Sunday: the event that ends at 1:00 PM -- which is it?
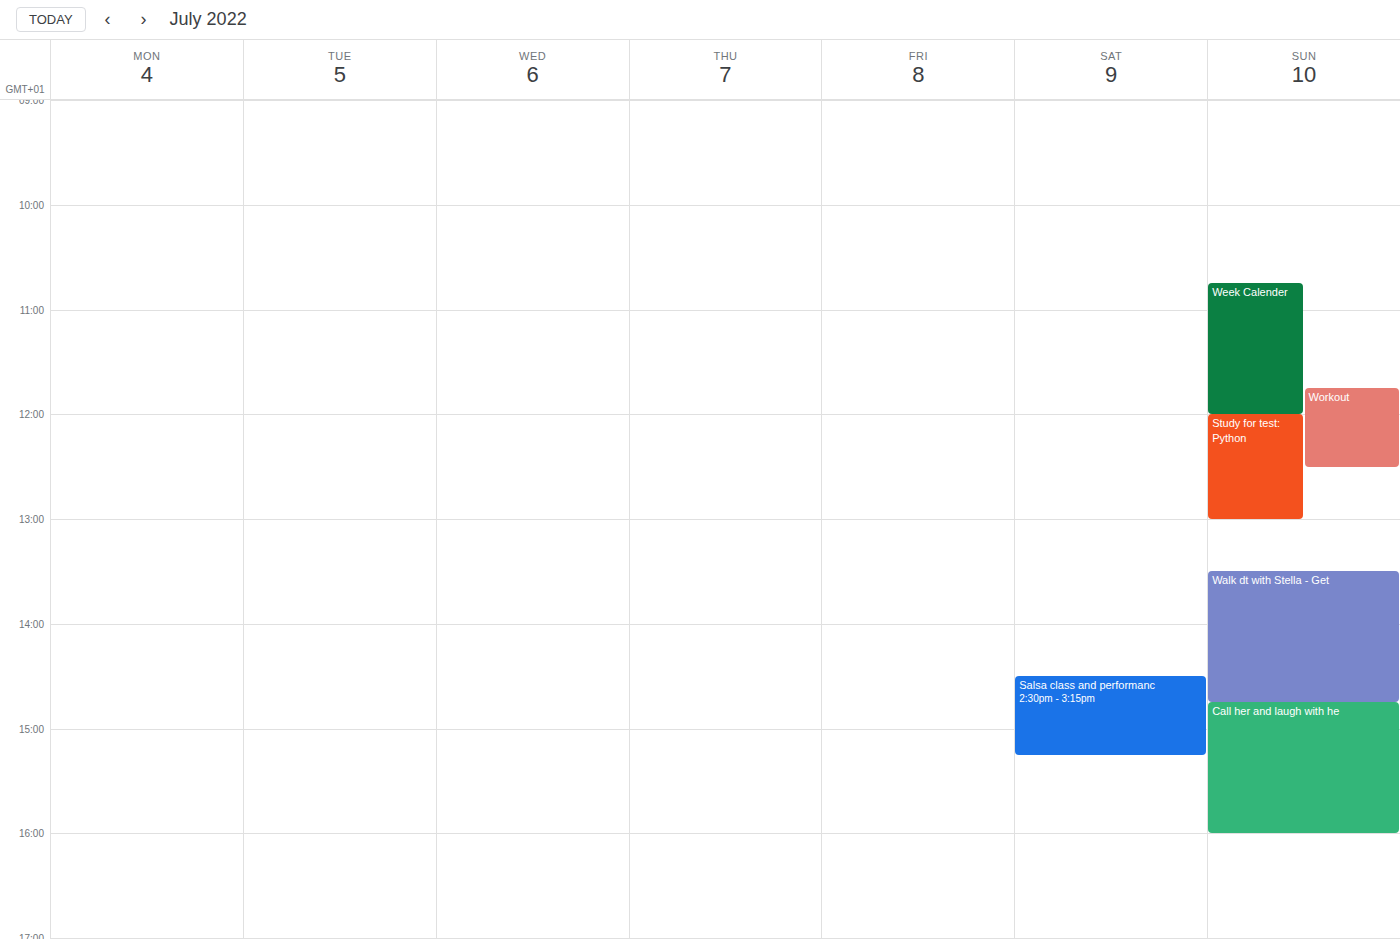
"Study for test: Python"